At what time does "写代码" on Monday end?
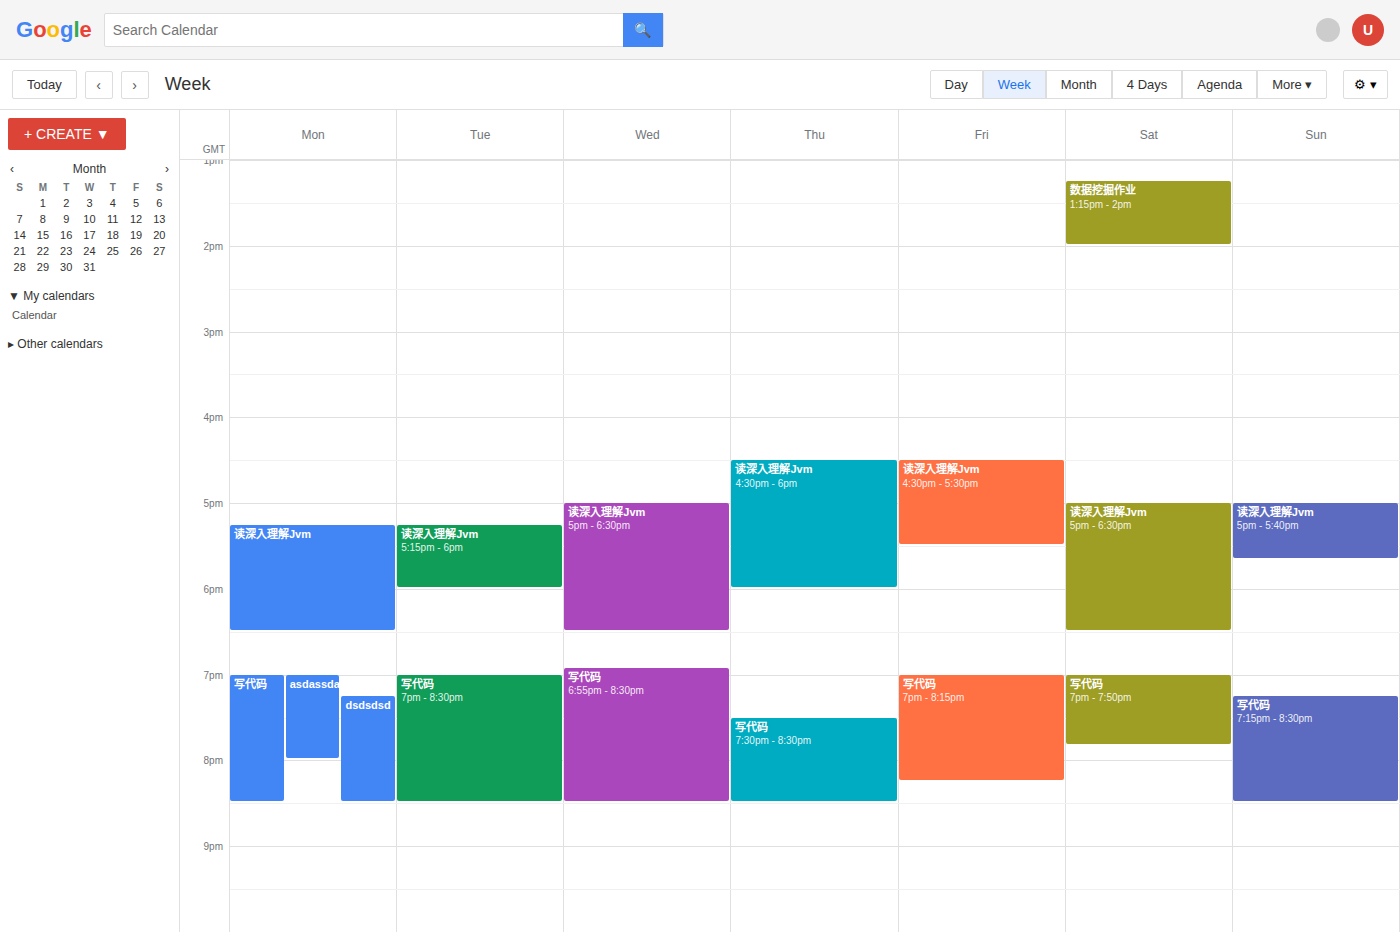
8:30 PM